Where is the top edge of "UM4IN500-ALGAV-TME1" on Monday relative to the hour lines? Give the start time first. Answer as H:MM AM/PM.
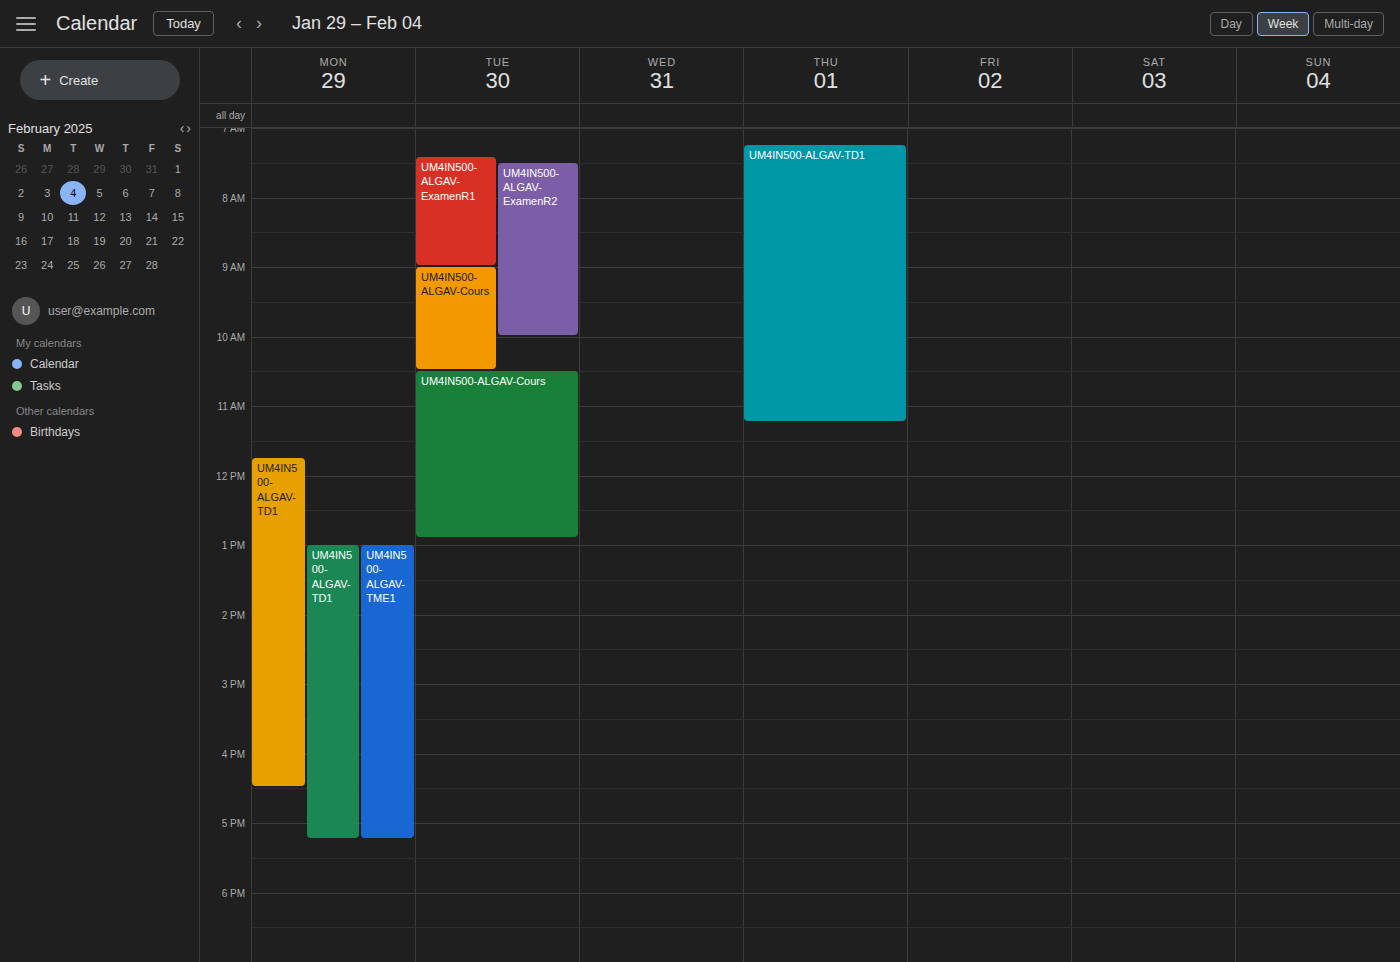
1:00 PM -- exactly on the 1 PM line.